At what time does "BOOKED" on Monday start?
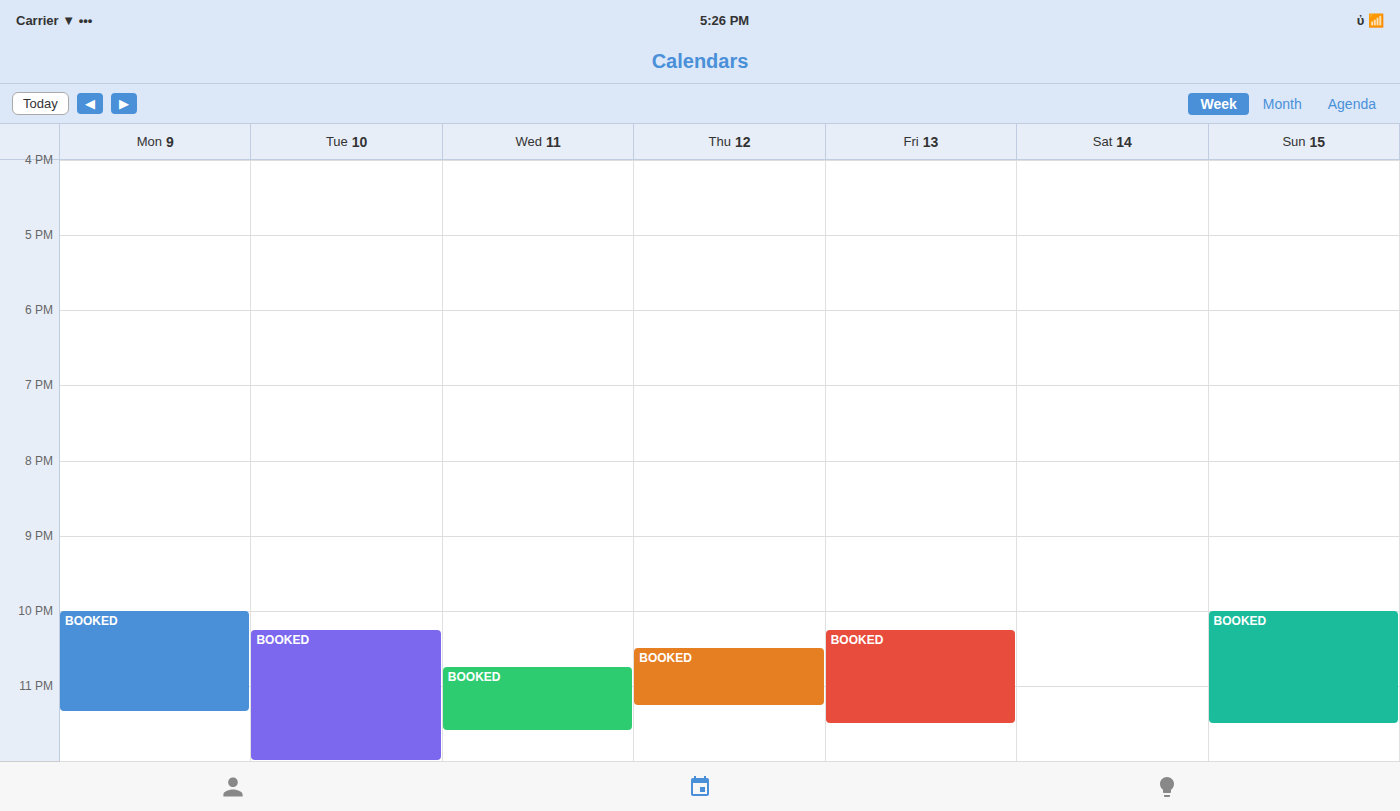
22:00